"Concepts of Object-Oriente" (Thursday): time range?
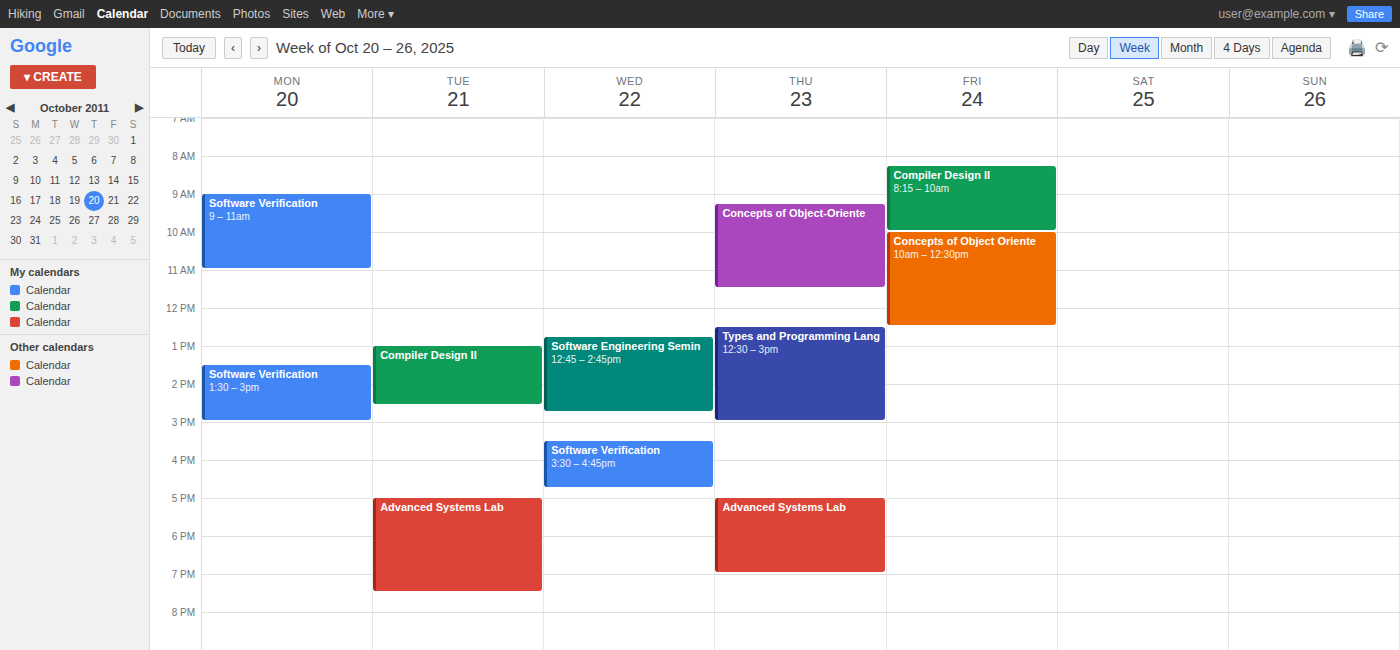
9:15 AM to 11:30 AM